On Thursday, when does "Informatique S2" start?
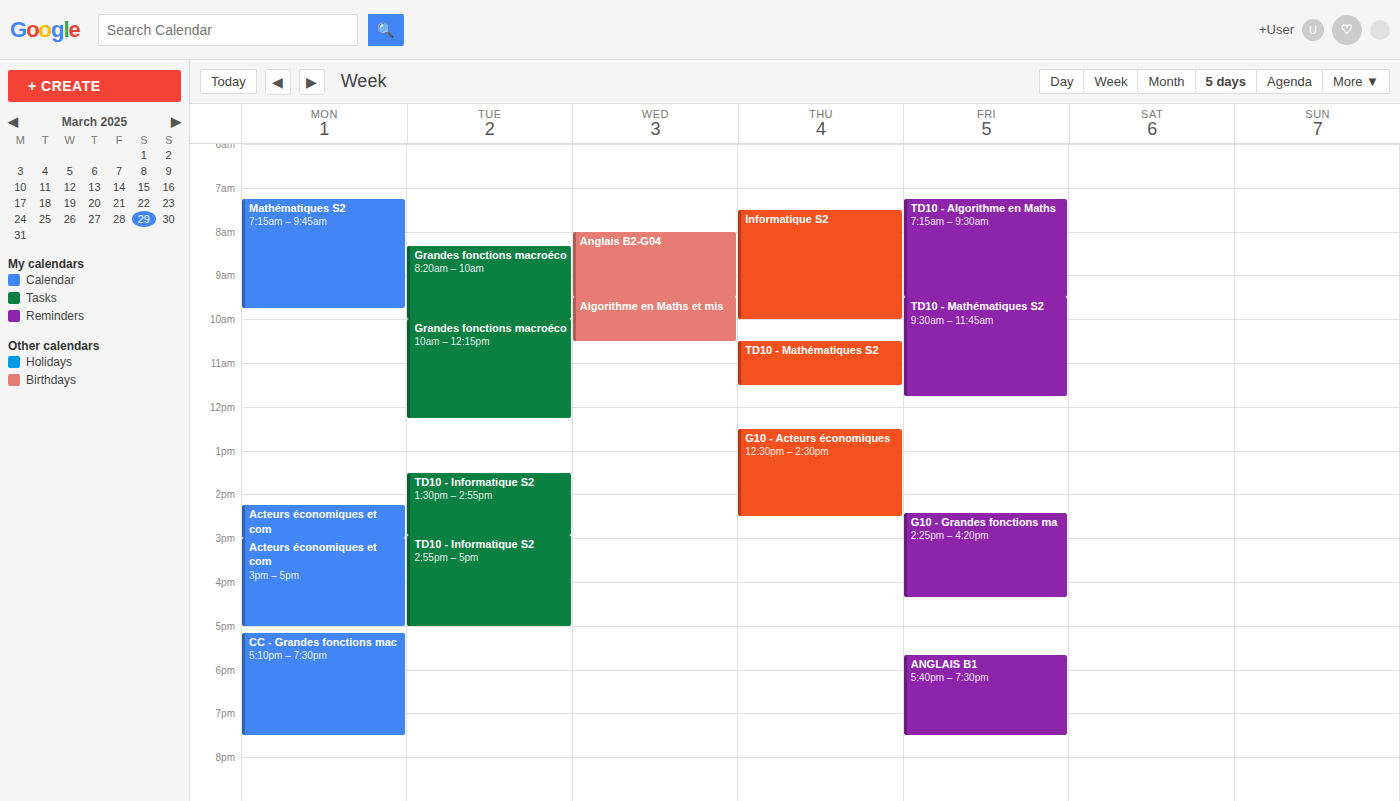
7:30 AM